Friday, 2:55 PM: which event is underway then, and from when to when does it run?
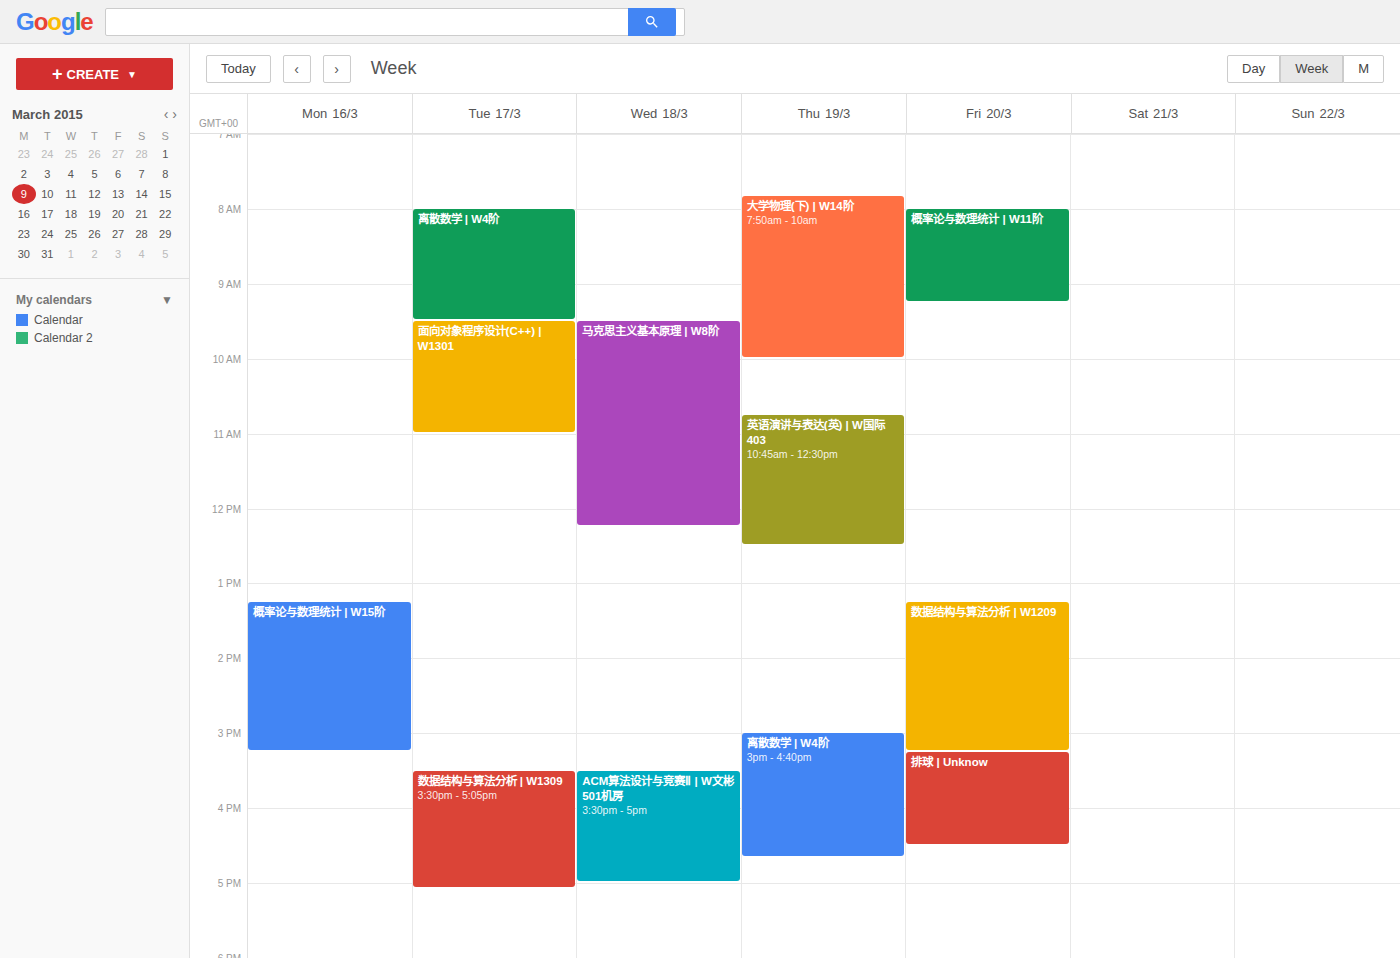
"数据结构与算法分析 | W1209", 1:15 PM to 3:15 PM